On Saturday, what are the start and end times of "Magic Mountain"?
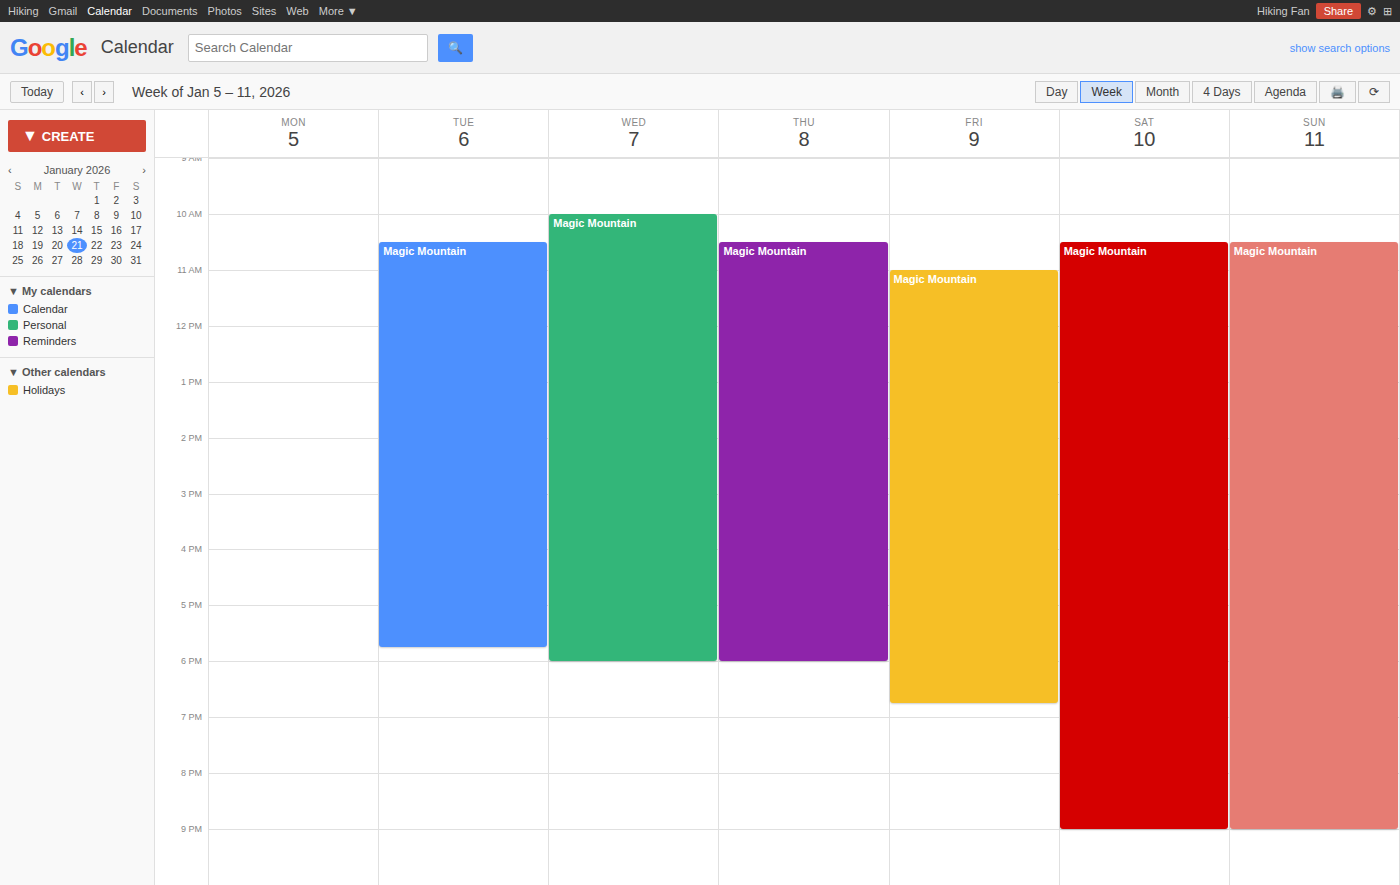
10:30 AM to 9:00 PM